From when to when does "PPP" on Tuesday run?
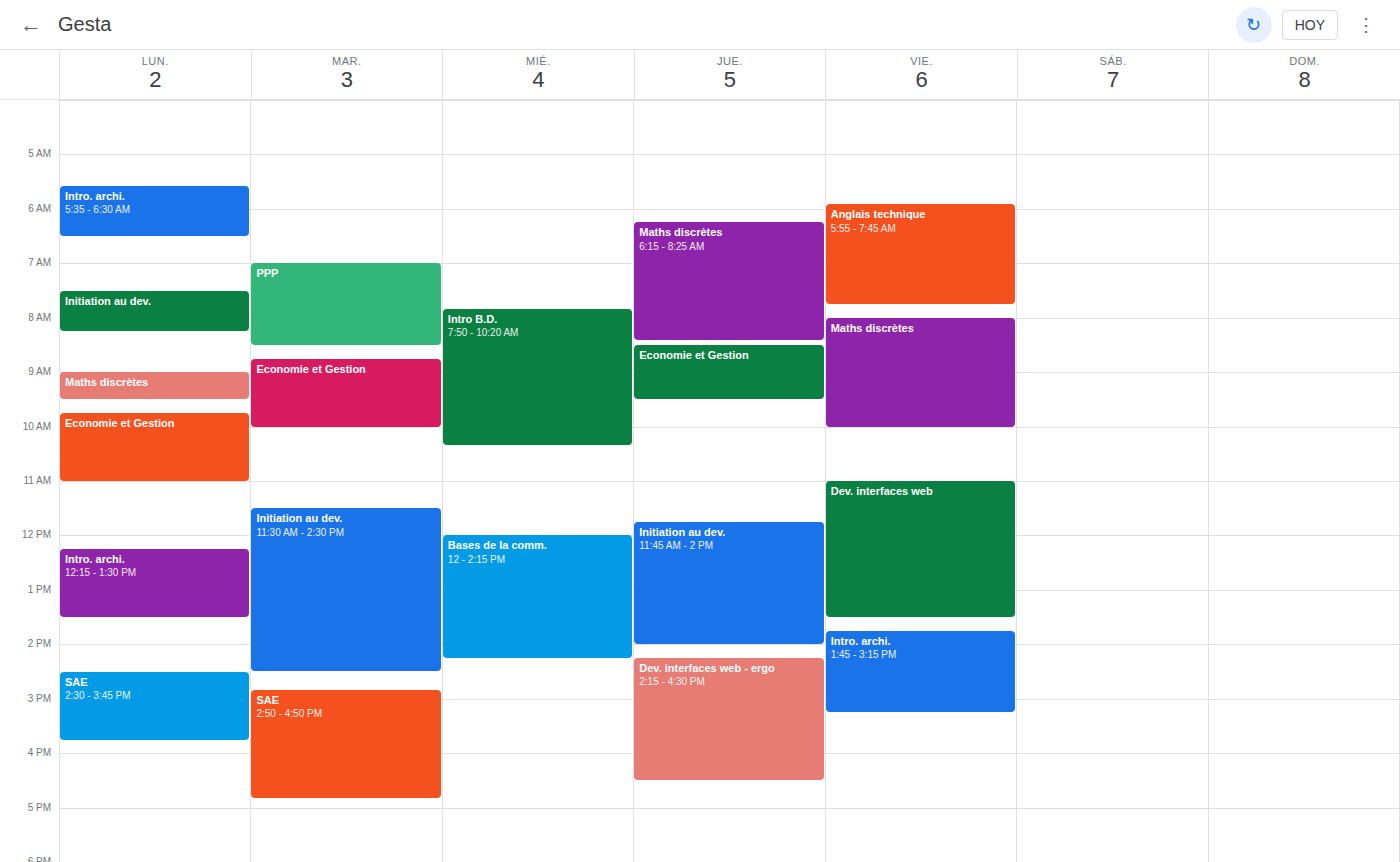
07:00 to 08:30